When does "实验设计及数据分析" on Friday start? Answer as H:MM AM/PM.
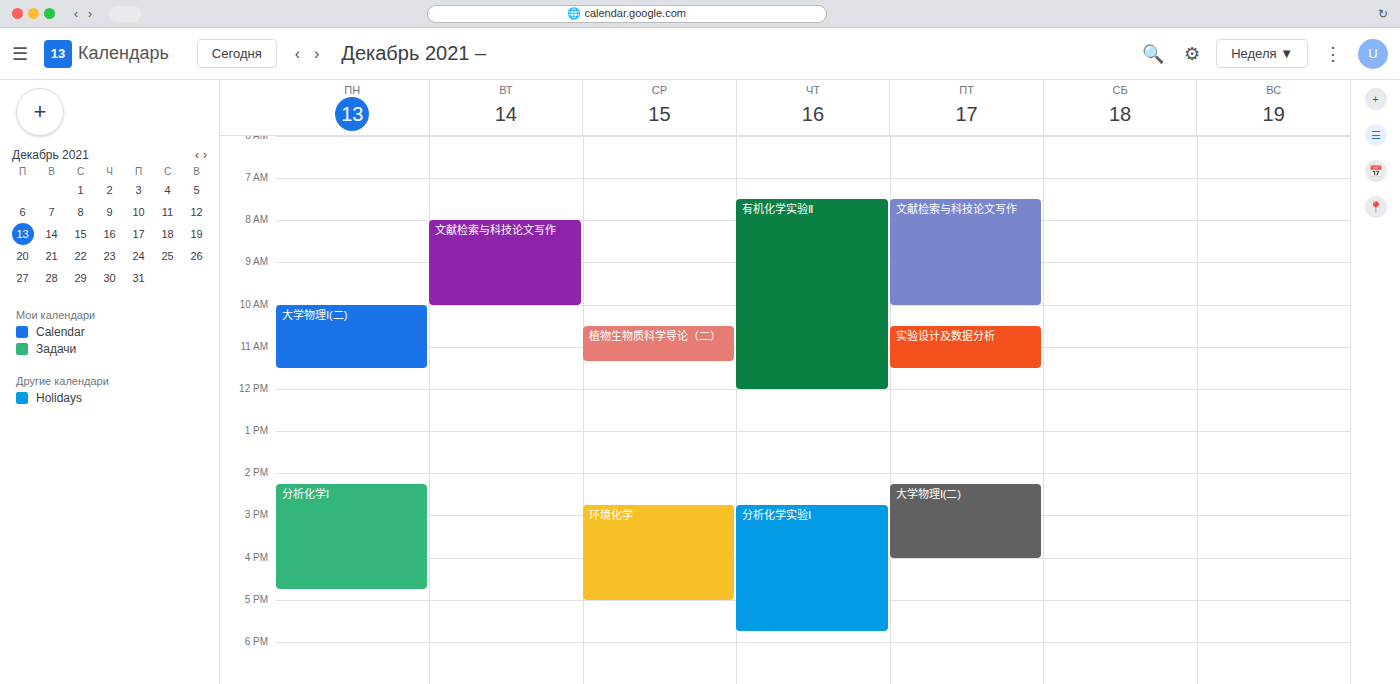
10:30 AM